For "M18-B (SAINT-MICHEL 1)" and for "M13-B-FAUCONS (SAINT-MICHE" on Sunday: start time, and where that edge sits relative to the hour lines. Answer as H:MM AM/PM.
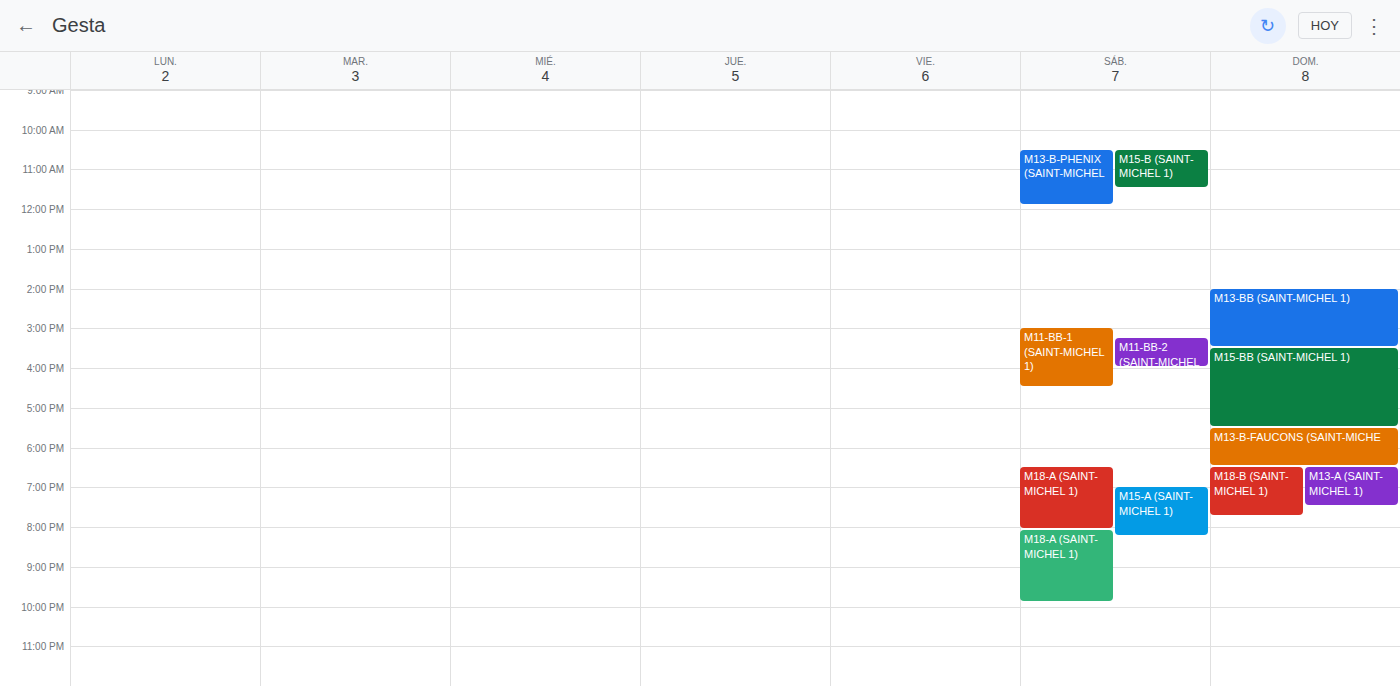
"M18-B (SAINT-MICHEL 1)": 6:30 PM, halfway between the 6 PM and 7 PM lines. "M13-B-FAUCONS (SAINT-MICHE": 5:30 PM, halfway between the 5 PM and 6 PM lines.